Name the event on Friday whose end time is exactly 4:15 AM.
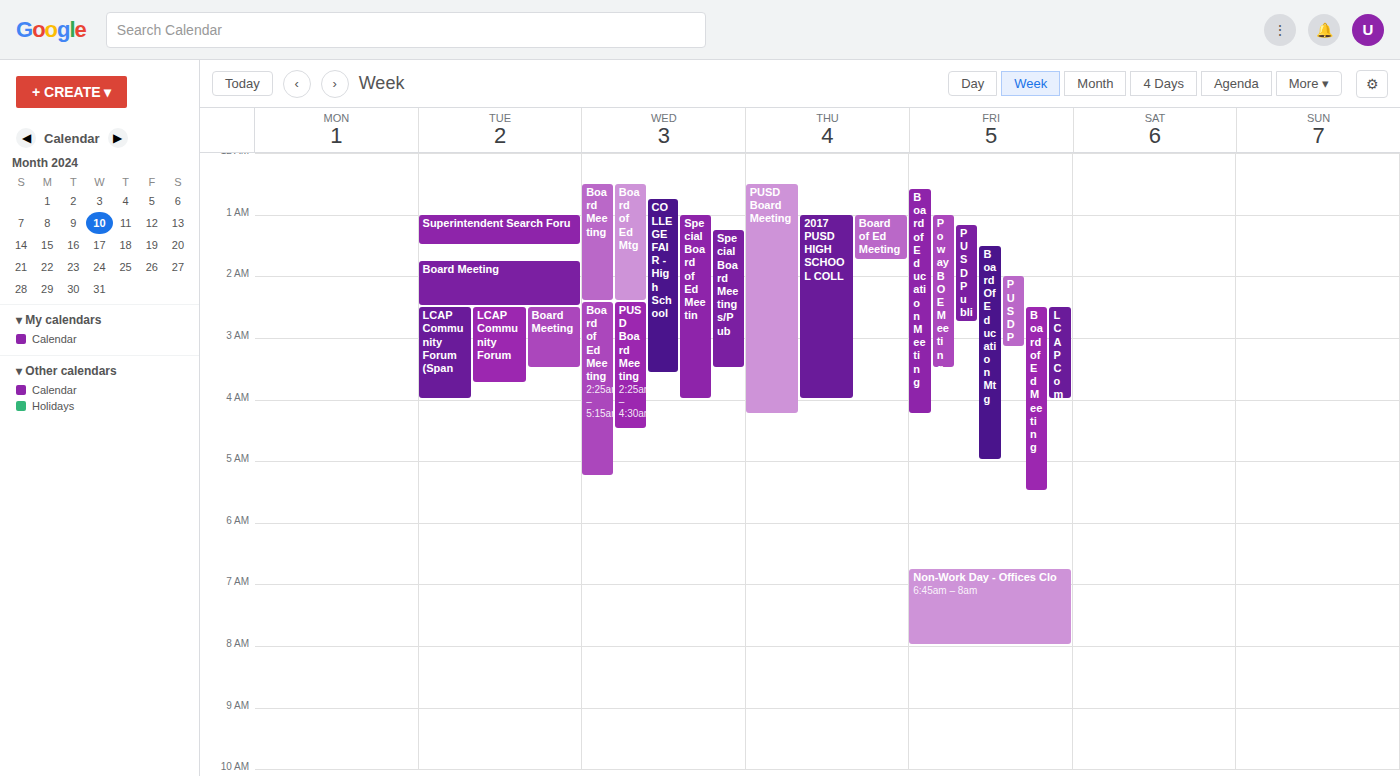
"Board of Education Meeting"